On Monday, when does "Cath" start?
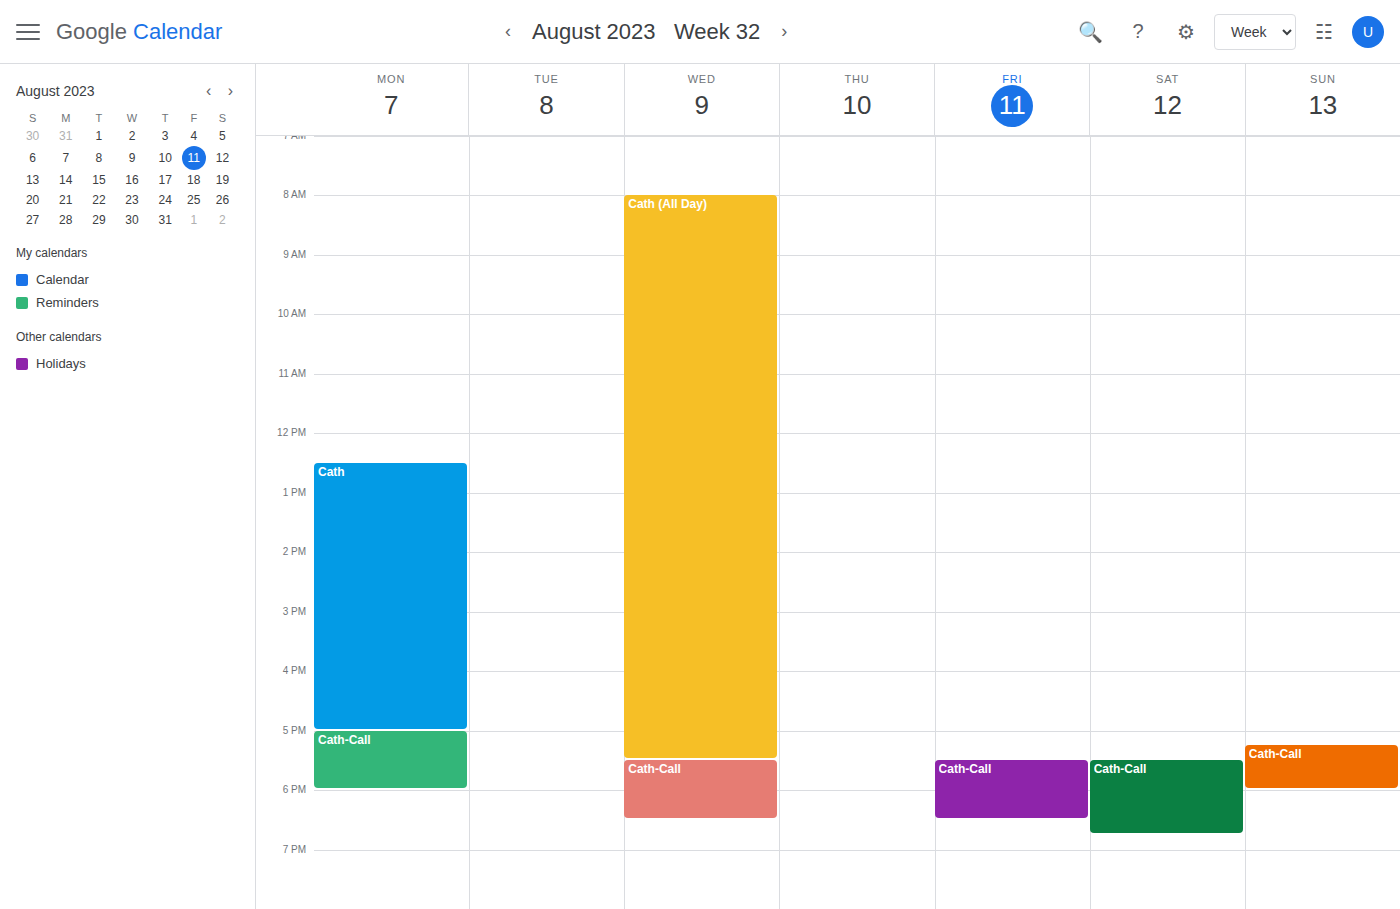
12:30 PM